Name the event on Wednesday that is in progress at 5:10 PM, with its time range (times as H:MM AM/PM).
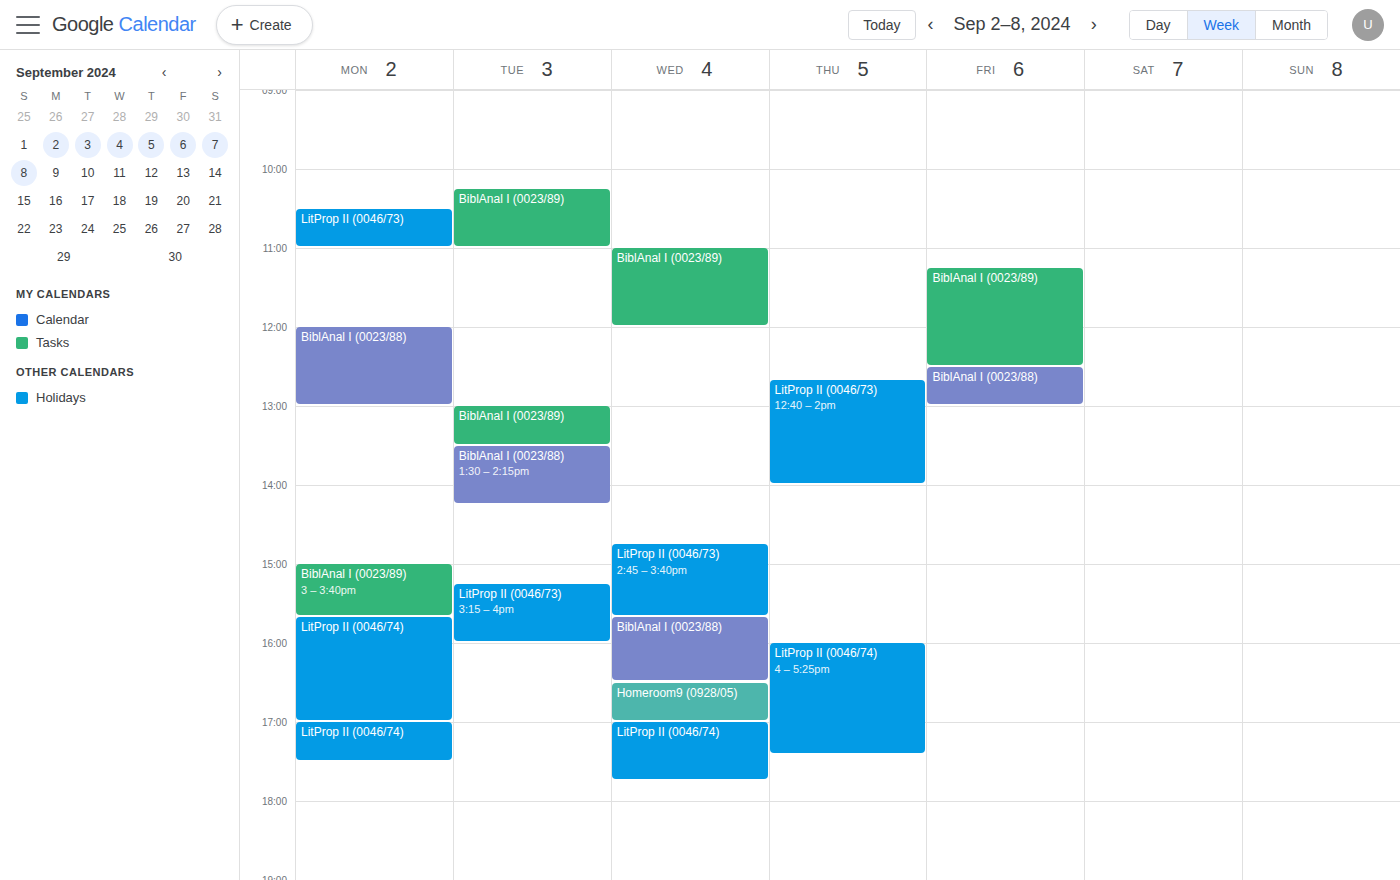
"LitProp II (0046/74)", 5:00 PM to 5:45 PM